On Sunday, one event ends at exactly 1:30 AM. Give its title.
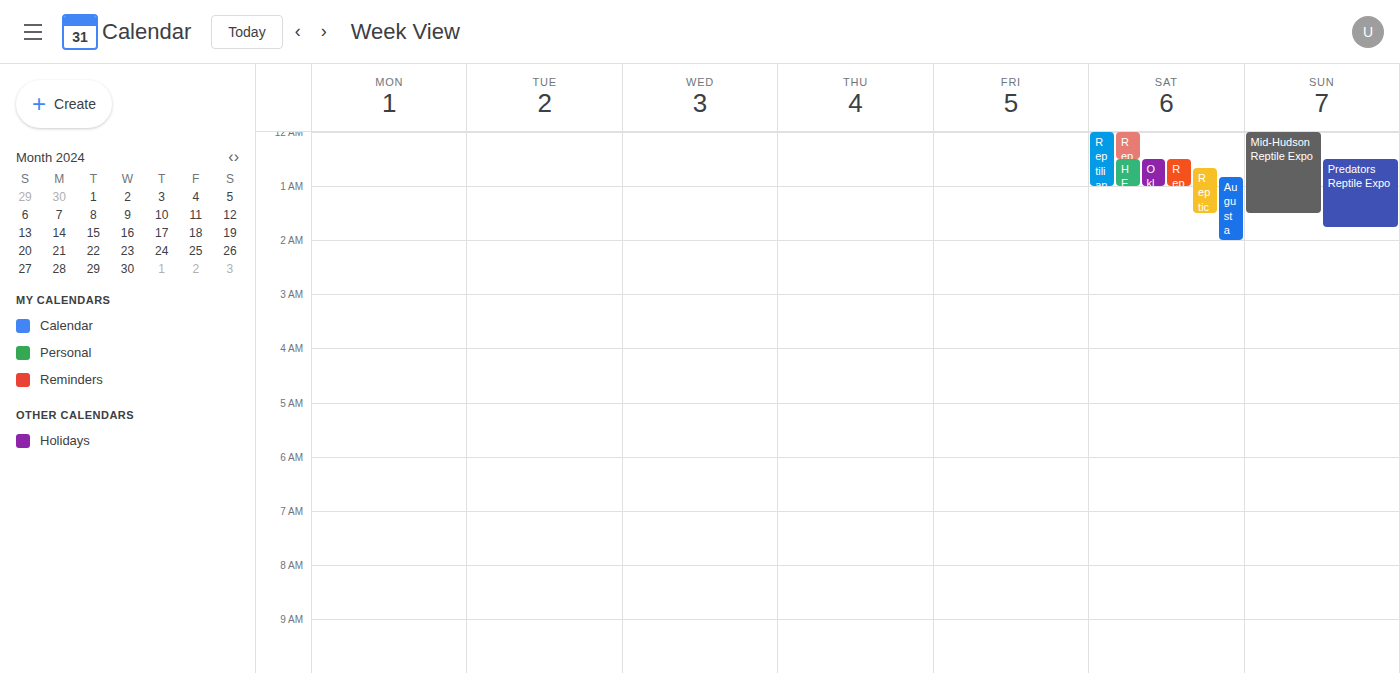
"Mid-Hudson Reptile Expo"